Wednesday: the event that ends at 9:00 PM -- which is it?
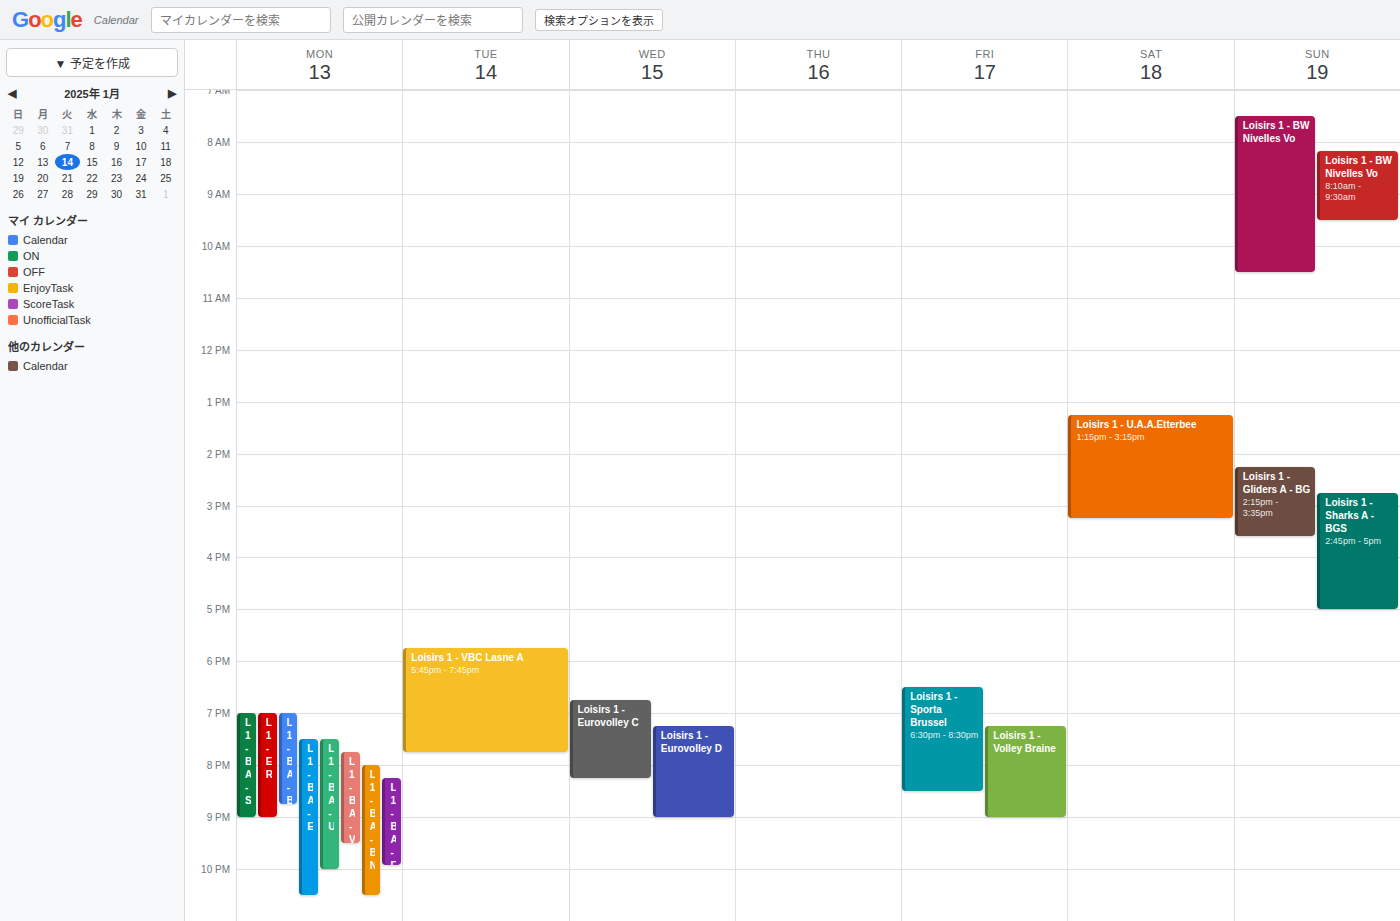
"Loisirs 1 - Eurovolley D"